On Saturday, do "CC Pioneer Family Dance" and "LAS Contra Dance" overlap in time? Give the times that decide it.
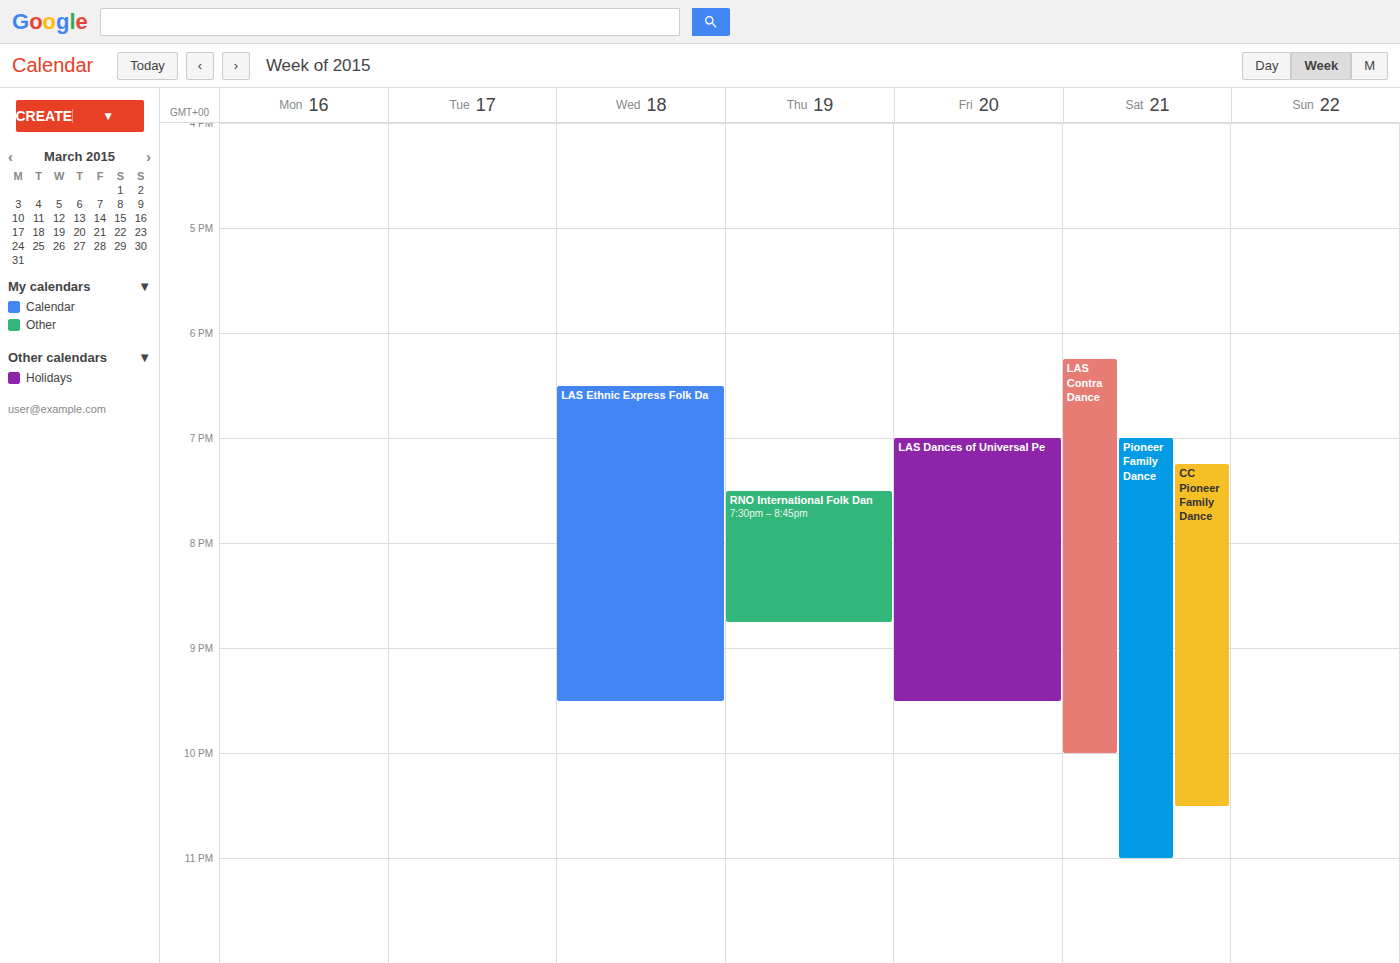
"CC Pioneer Family Dance" starts at 7:15 PM, before "LAS Contra Dance" ends at 10:00 PM -- they overlap.